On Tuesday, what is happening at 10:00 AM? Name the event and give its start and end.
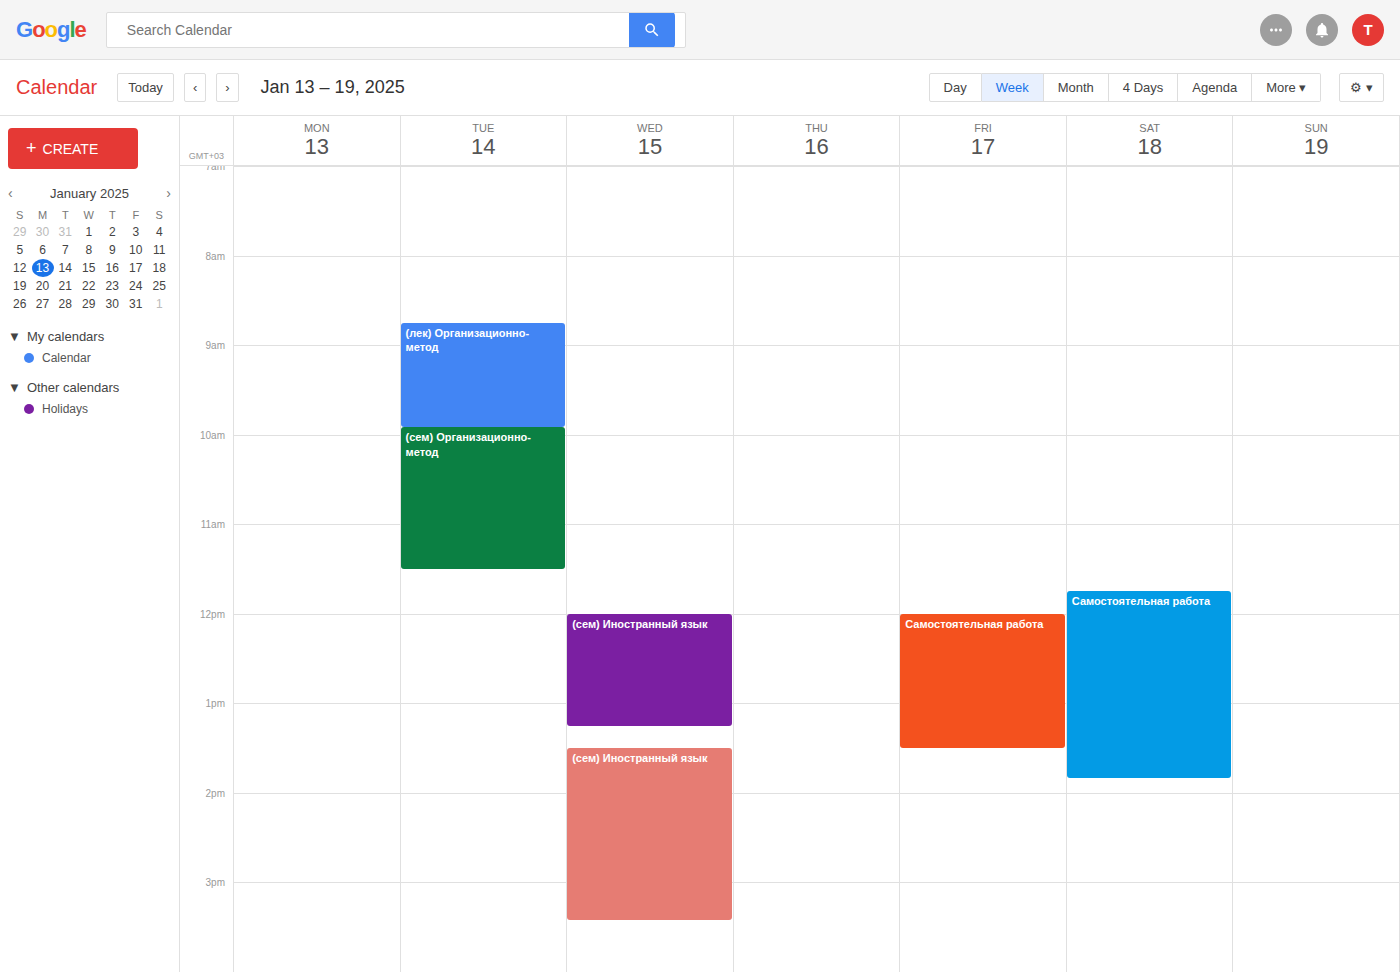
"(сем) Организационно-метод", 9:55 AM to 11:30 AM